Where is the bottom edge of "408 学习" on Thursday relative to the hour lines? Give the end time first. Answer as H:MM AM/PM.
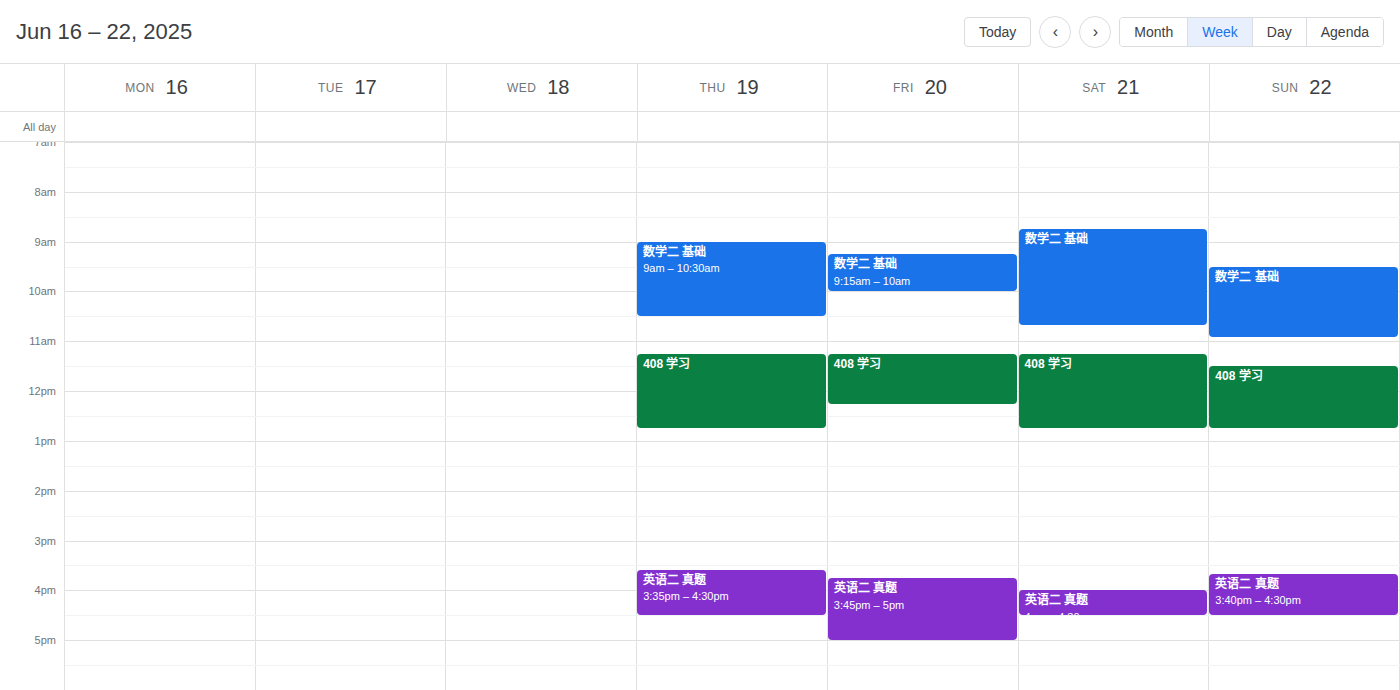
12:45 PM -- neither: three quarters of the way from the 12 PM line to the 1 PM line.